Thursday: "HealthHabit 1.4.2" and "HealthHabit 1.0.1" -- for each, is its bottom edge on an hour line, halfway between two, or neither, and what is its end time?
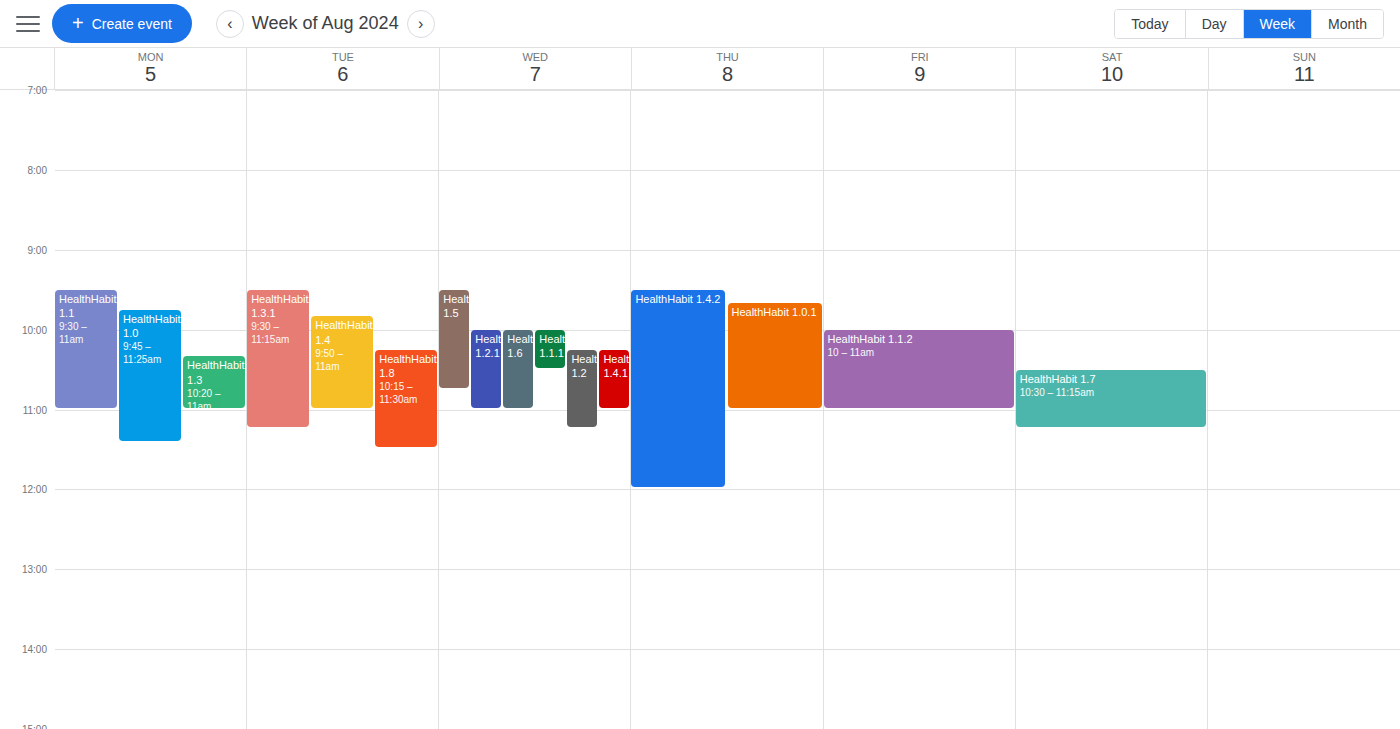
"HealthHabit 1.4.2": 12:00 PM, exactly on the 12 PM line. "HealthHabit 1.0.1": 11:00 AM, exactly on the 11 AM line.